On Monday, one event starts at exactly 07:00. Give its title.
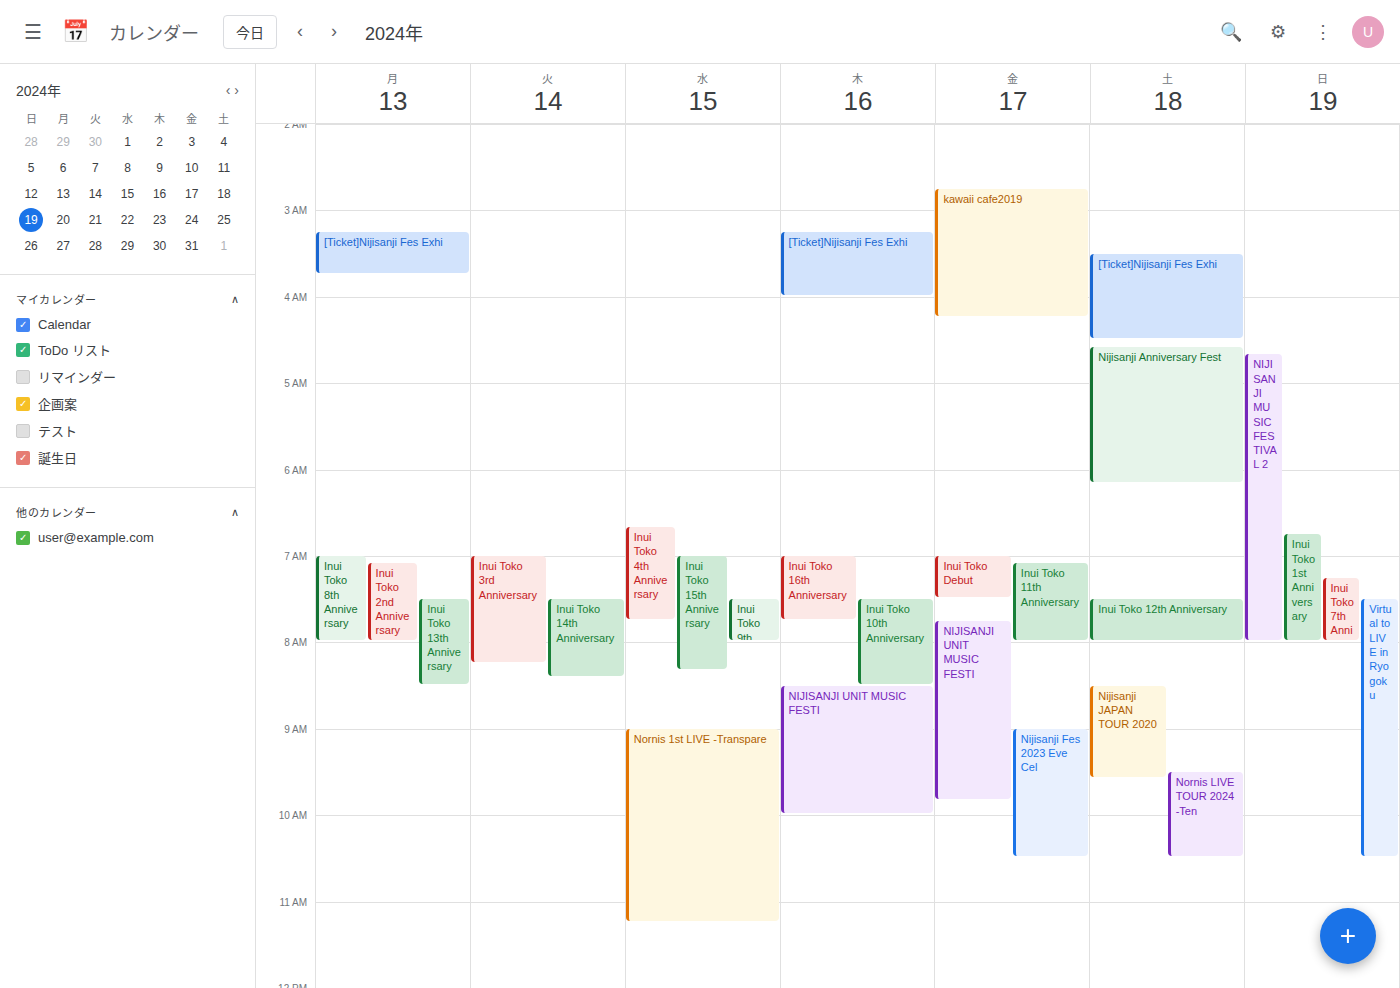
"Inui Toko 8th Anniversary"